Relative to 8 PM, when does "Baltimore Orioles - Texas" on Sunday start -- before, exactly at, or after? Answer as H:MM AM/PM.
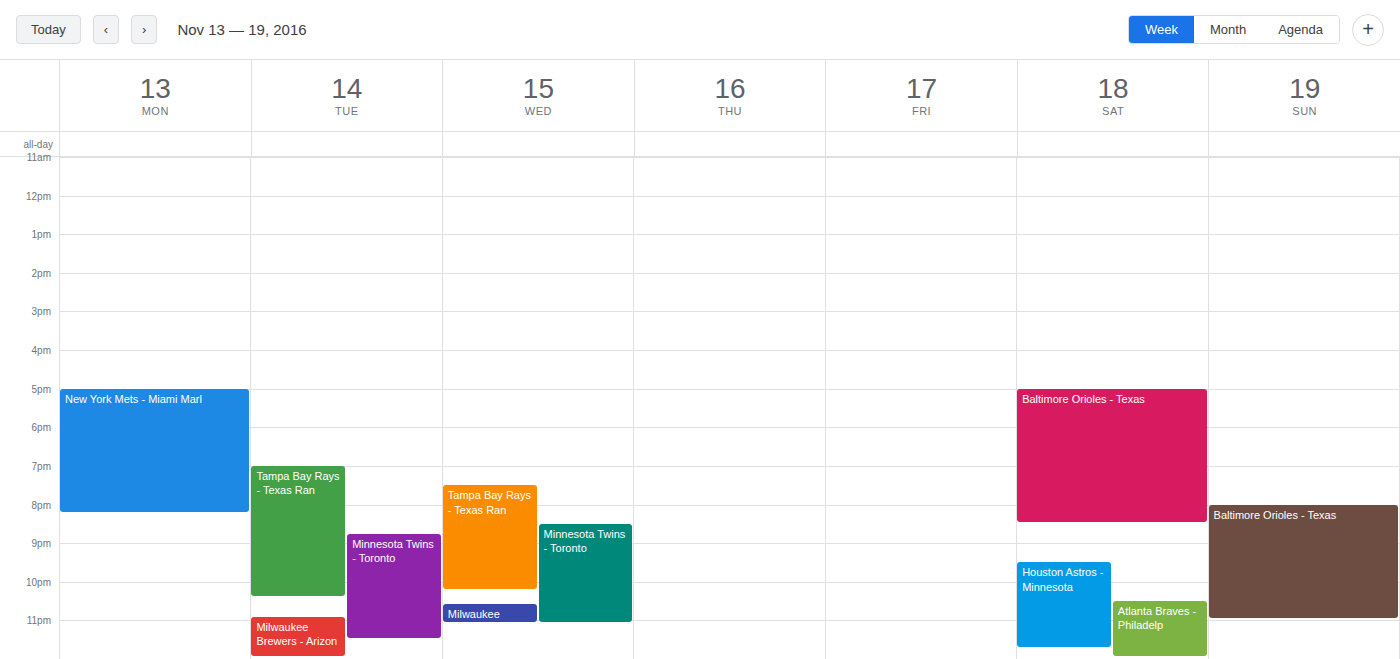
8:00 PM -- exactly at 8 PM, on the 8 PM line.